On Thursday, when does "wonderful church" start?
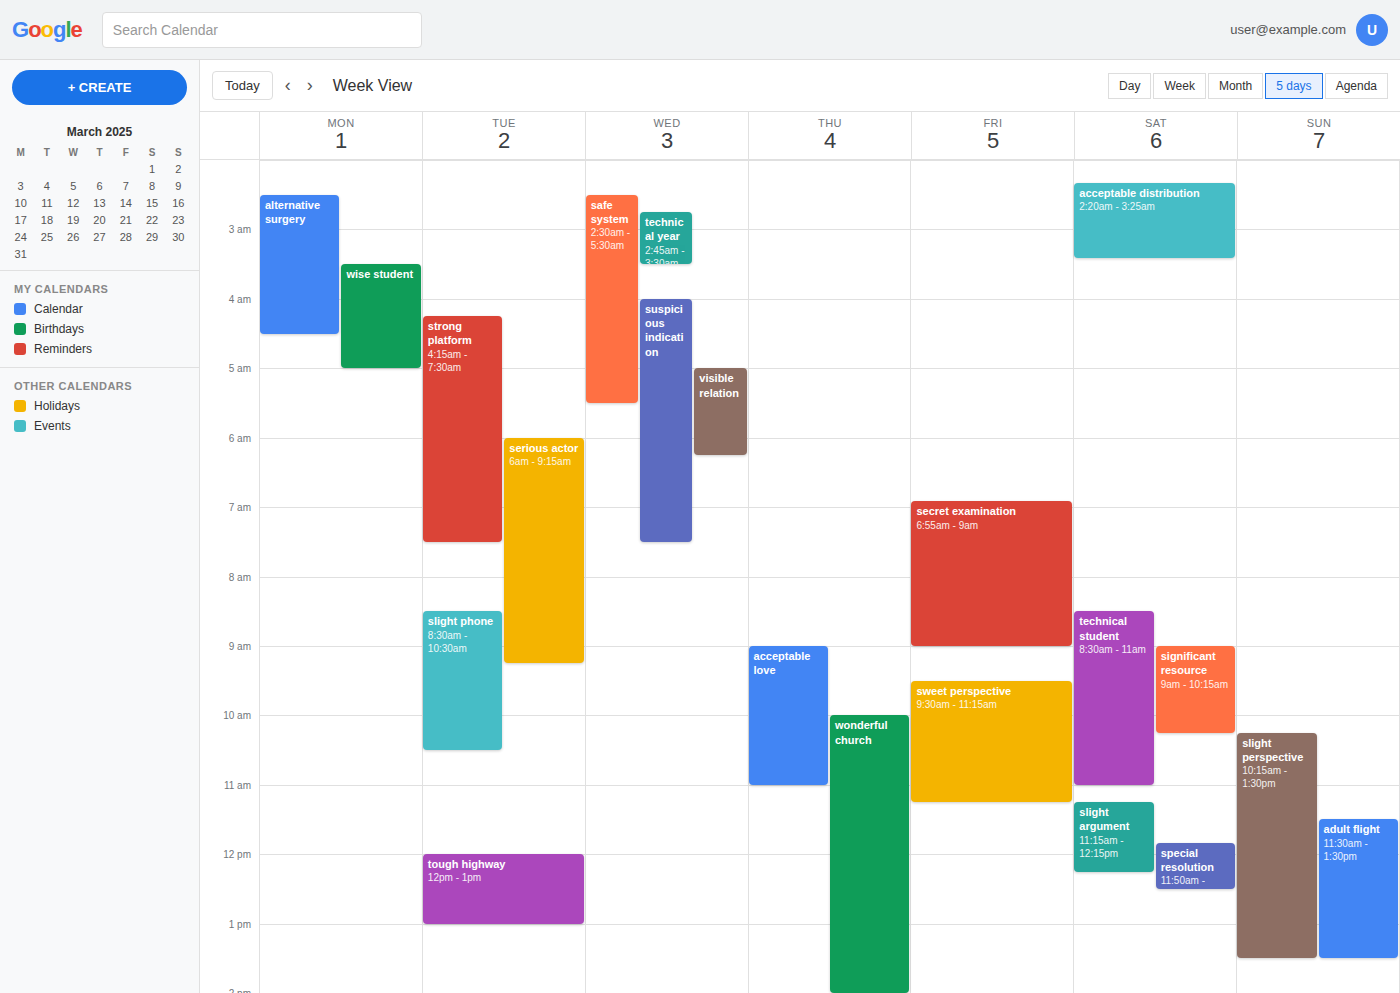
10:00 AM